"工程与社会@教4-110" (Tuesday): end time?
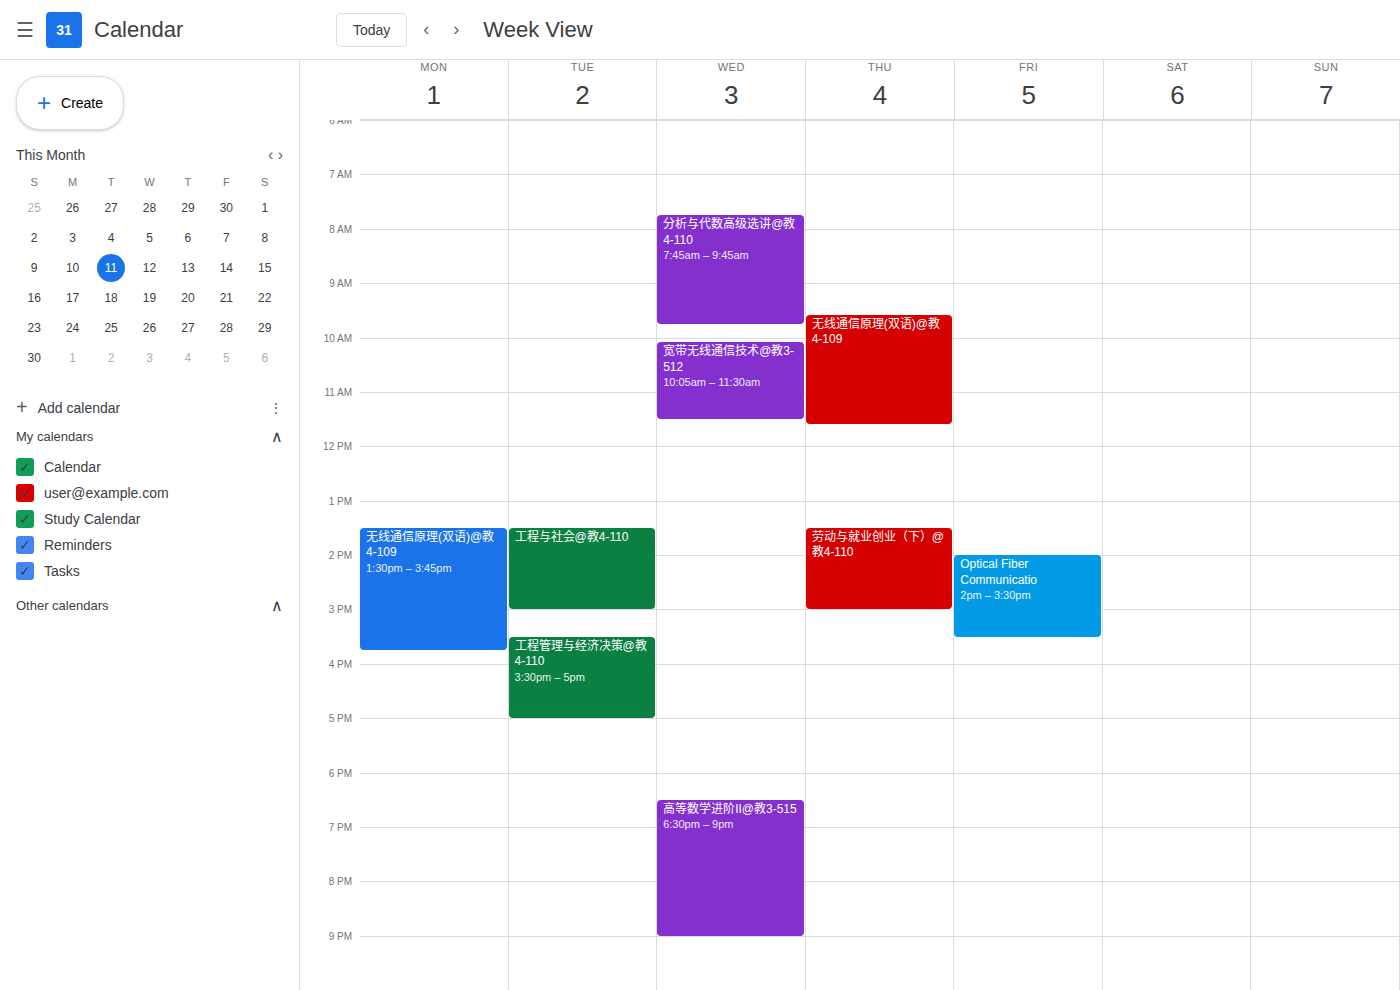
3:00 PM